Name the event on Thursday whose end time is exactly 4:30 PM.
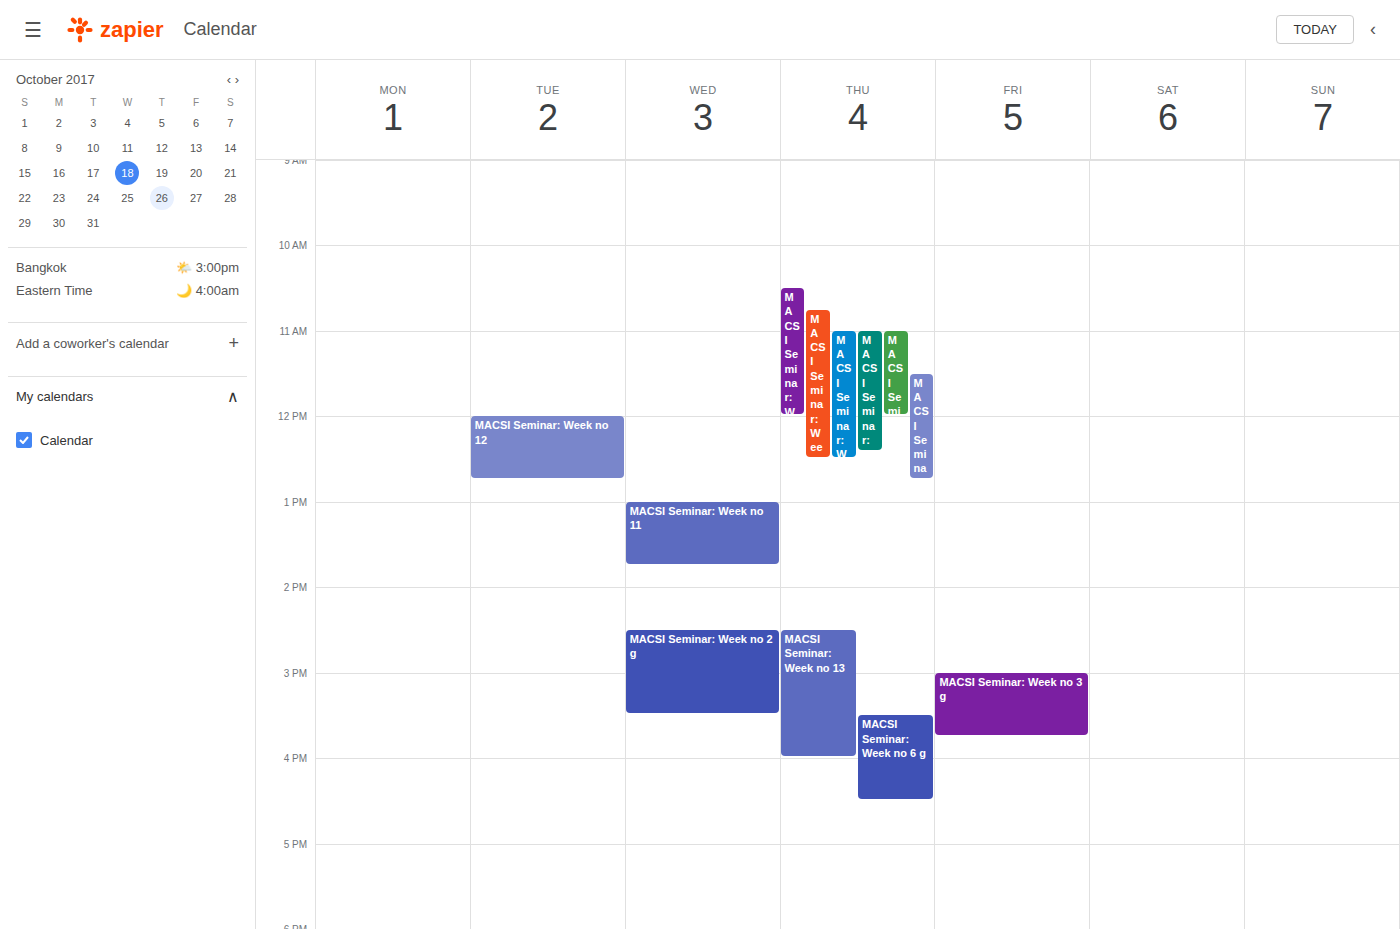
"MACSI Seminar: Week no 6 g"